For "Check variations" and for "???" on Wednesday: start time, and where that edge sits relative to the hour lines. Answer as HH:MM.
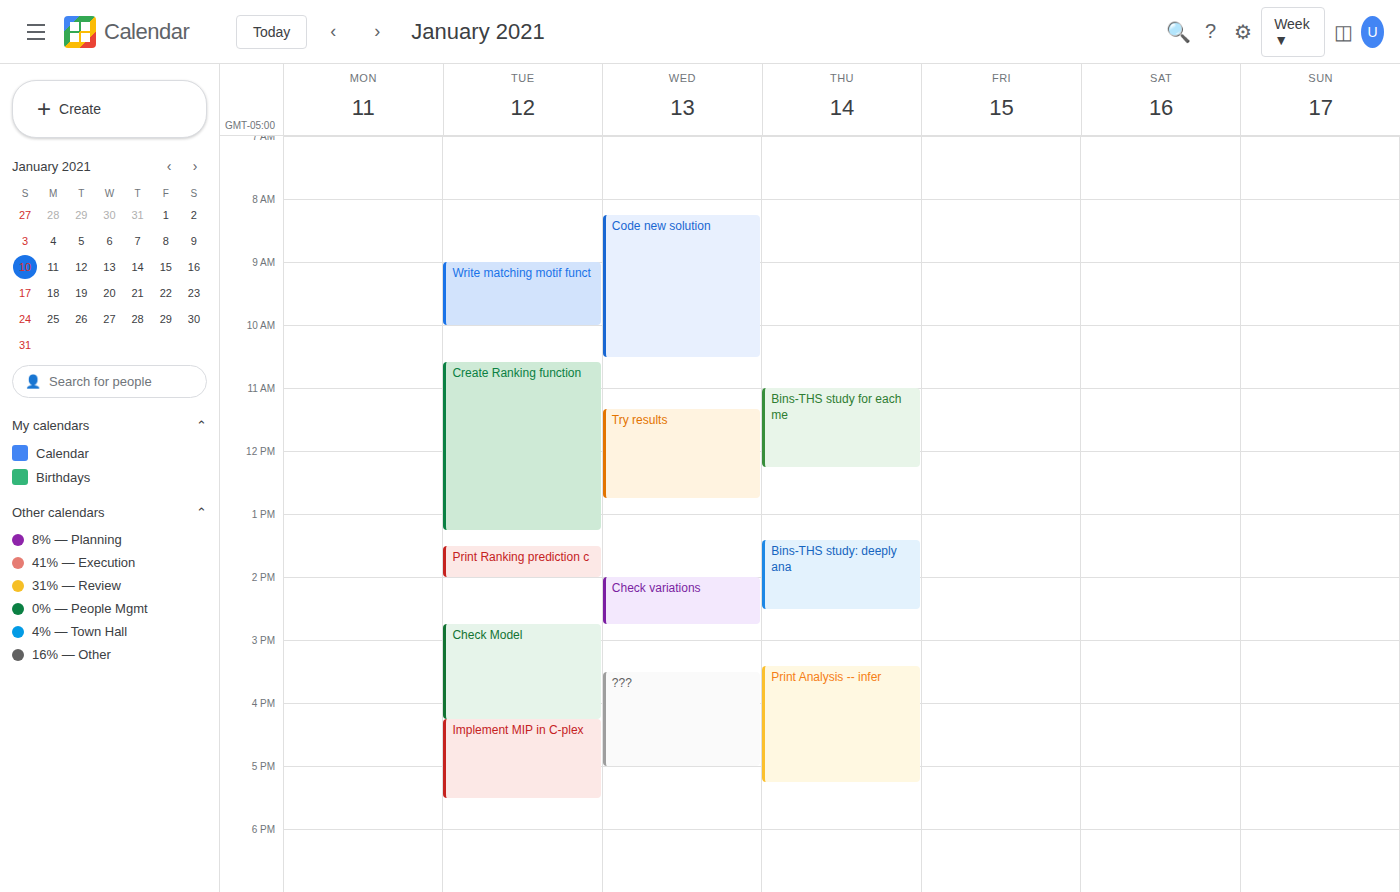
"Check variations": 14:00, exactly on the 14:00 line. "???": 15:30, halfway between the 15:00 and 16:00 lines.